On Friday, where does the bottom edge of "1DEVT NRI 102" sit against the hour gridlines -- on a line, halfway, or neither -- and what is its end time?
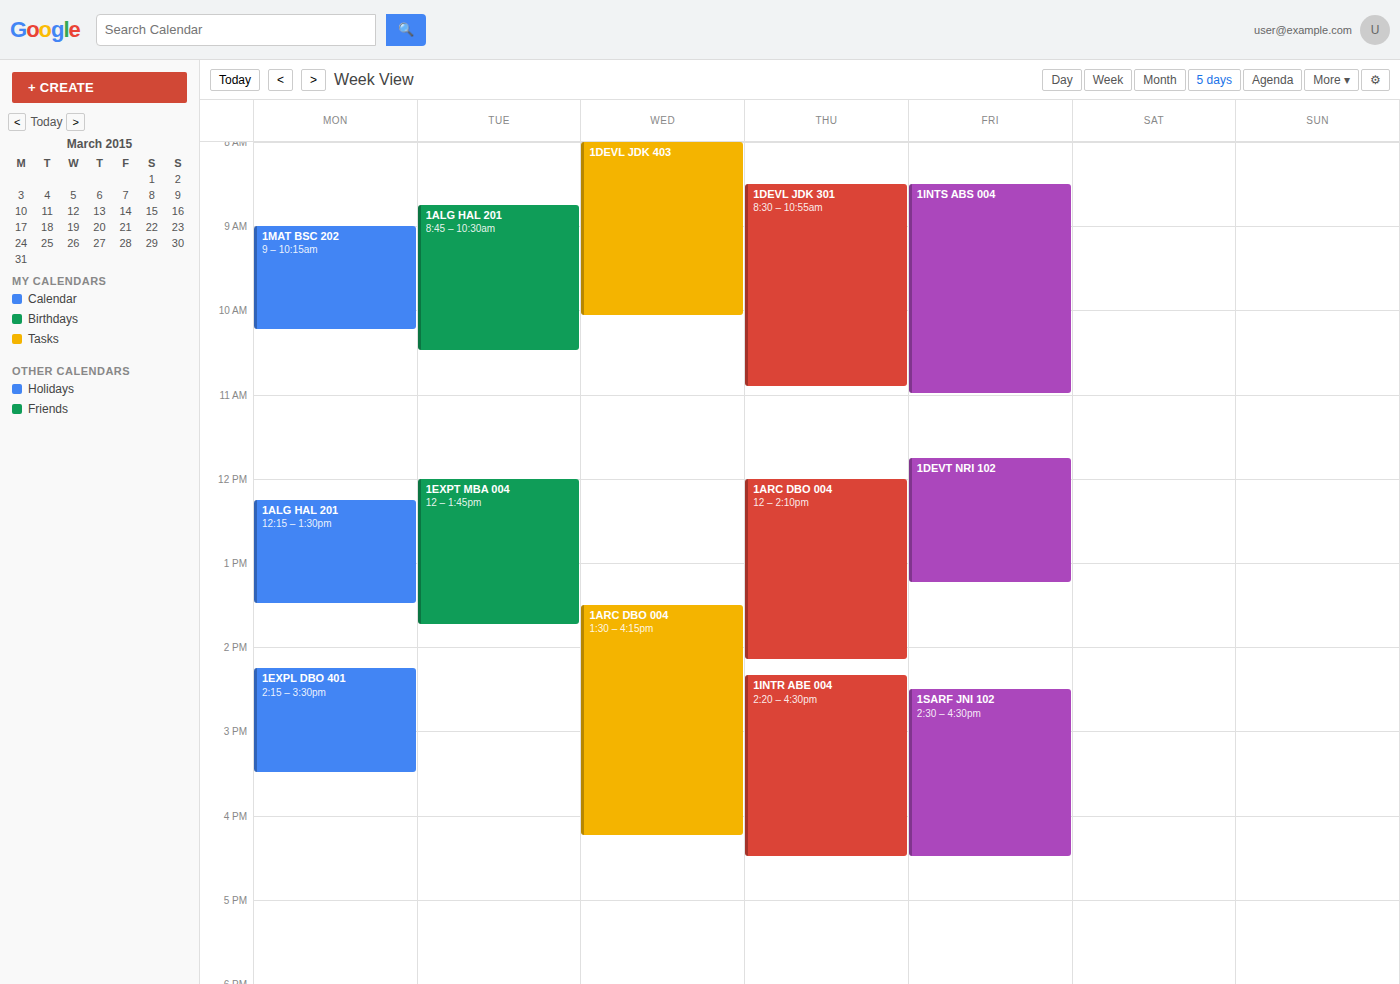
1:15 PM -- neither: a quarter of the way from the 1 PM line to the 2 PM line.